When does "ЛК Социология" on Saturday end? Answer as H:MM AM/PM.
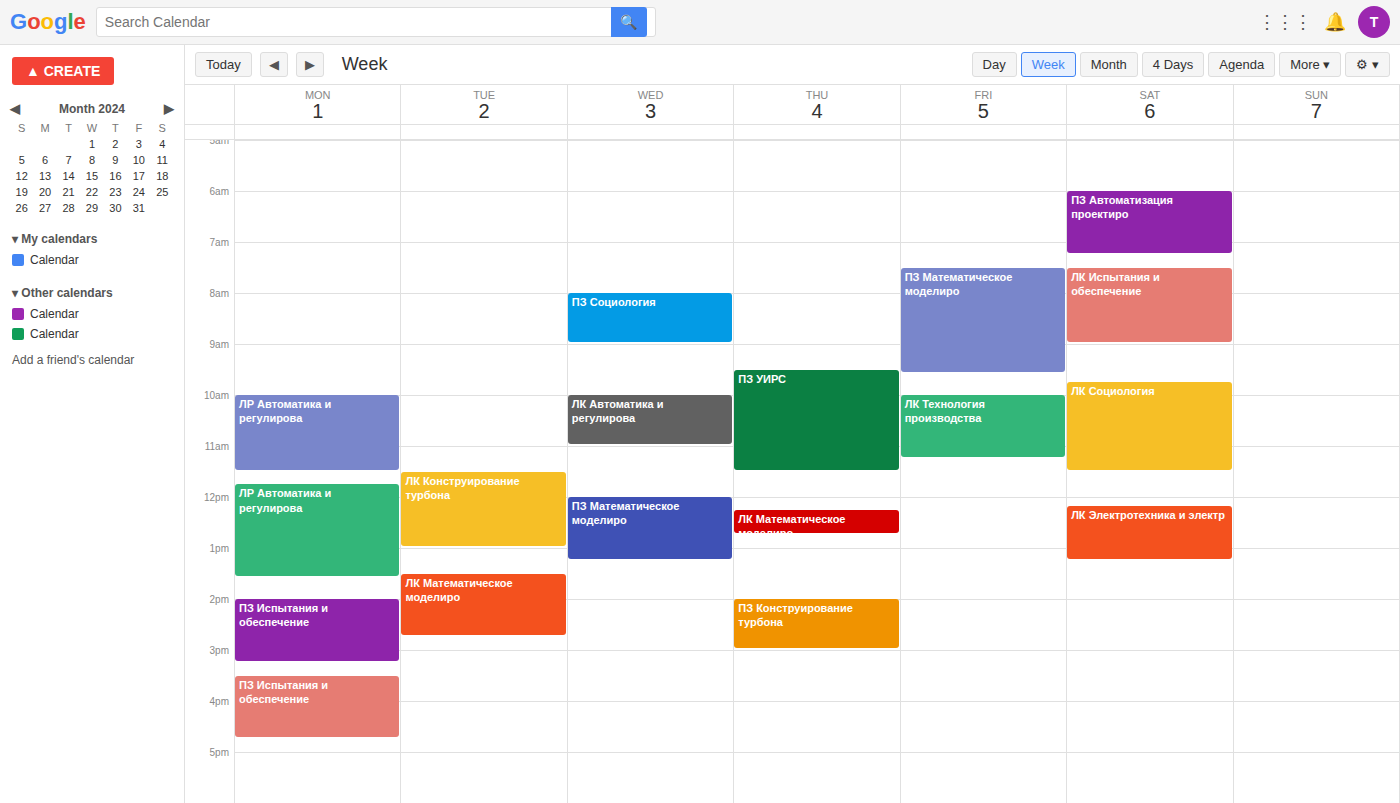
11:30 AM